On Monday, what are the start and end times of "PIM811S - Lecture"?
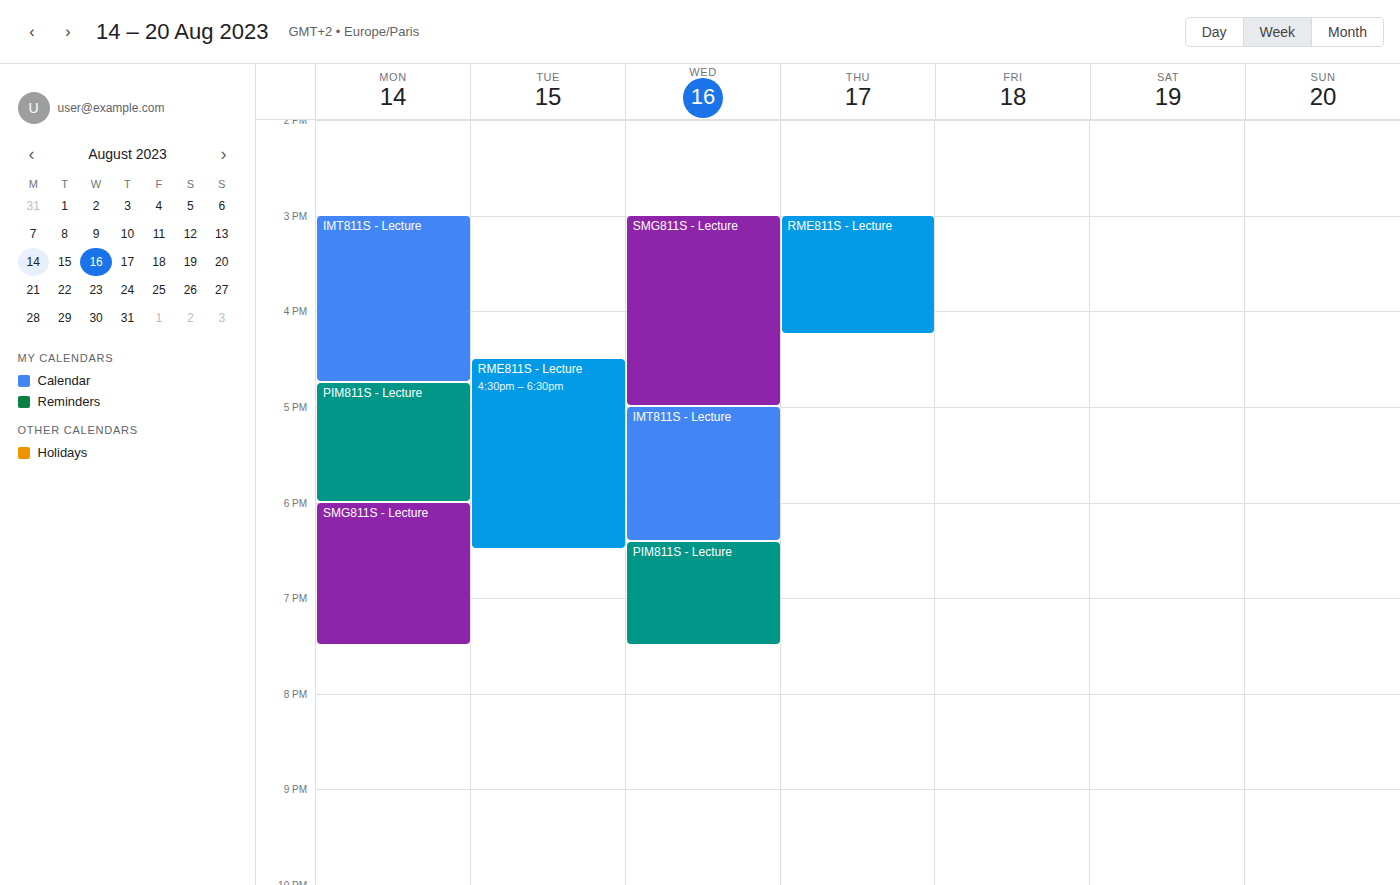
4:45 PM to 6:00 PM